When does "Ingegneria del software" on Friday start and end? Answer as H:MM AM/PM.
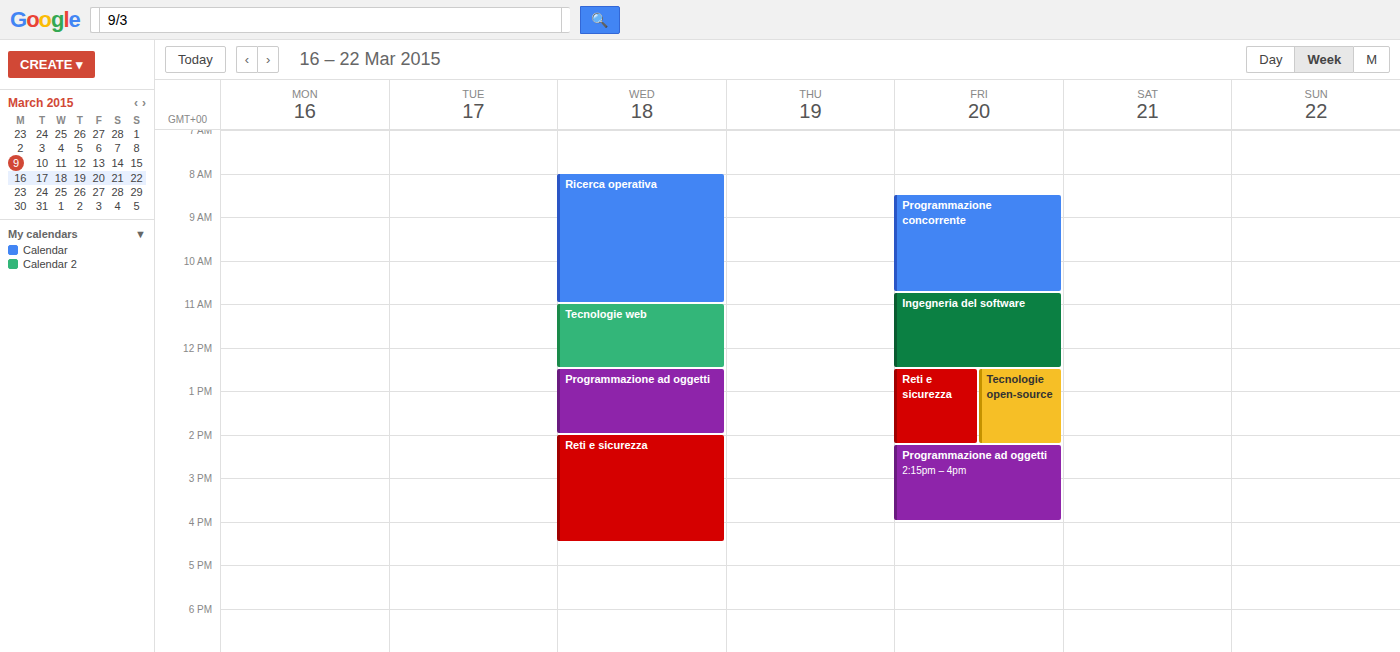
10:45 AM to 12:30 PM